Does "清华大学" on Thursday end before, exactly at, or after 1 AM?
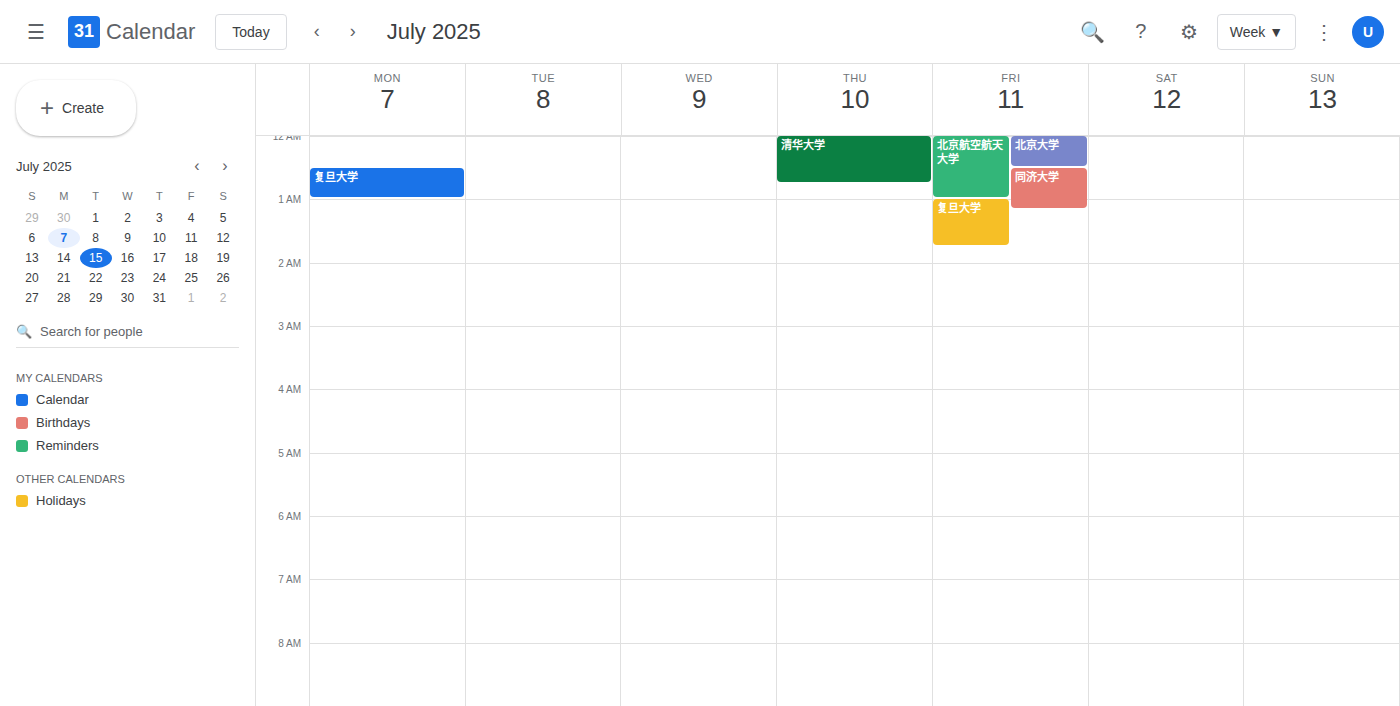
12:45 AM -- before 1 AM, 15 minutes above the 1 AM line.